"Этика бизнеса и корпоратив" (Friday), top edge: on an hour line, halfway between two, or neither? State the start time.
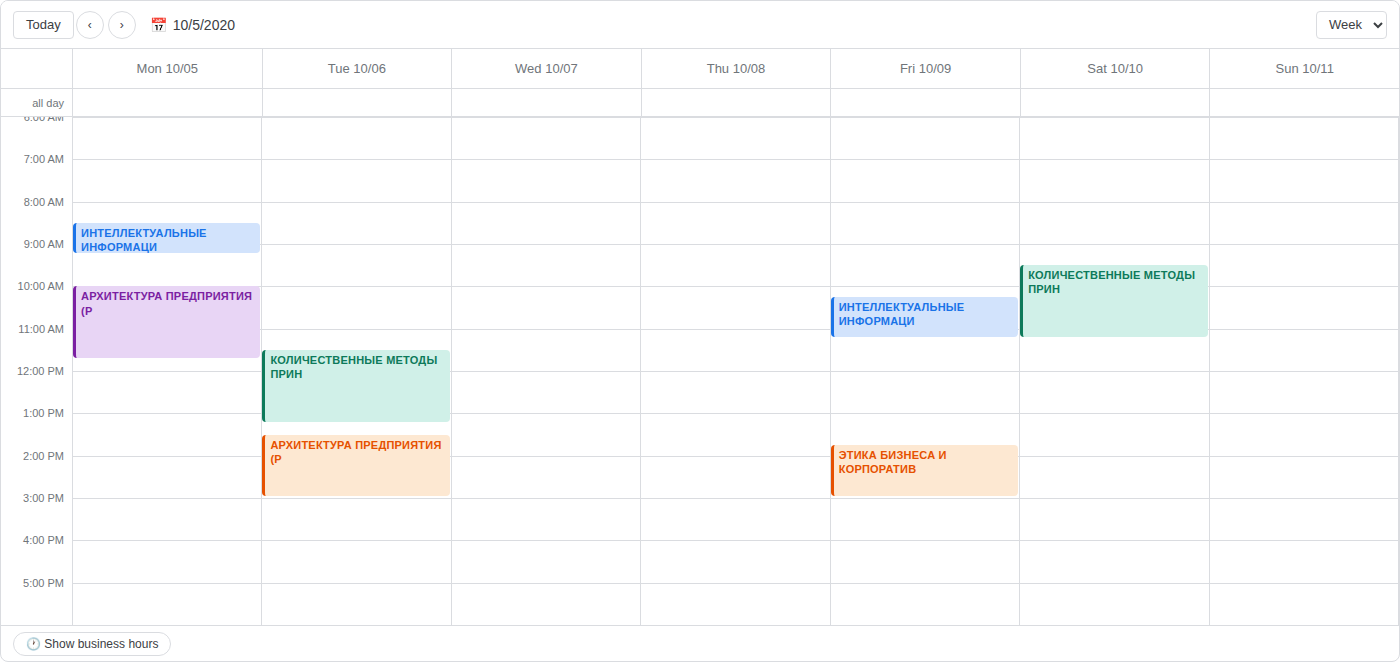
1:45 PM -- neither: three quarters of the way from the 1 PM line to the 2 PM line.